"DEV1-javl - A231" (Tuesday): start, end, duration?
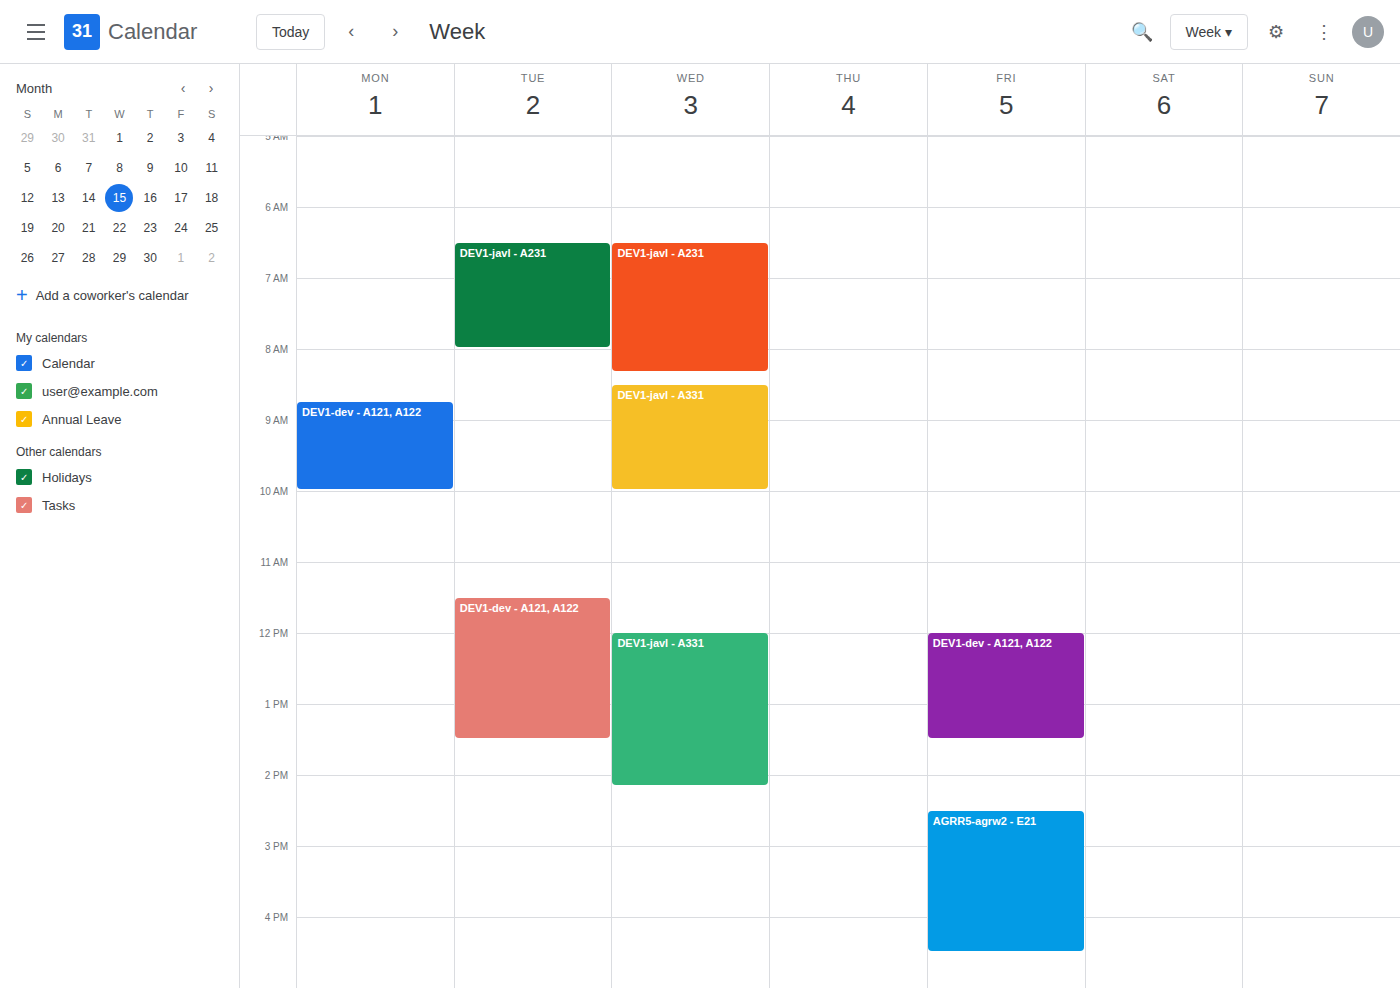
06:30 to 08:00, 1 hour 30 minutes